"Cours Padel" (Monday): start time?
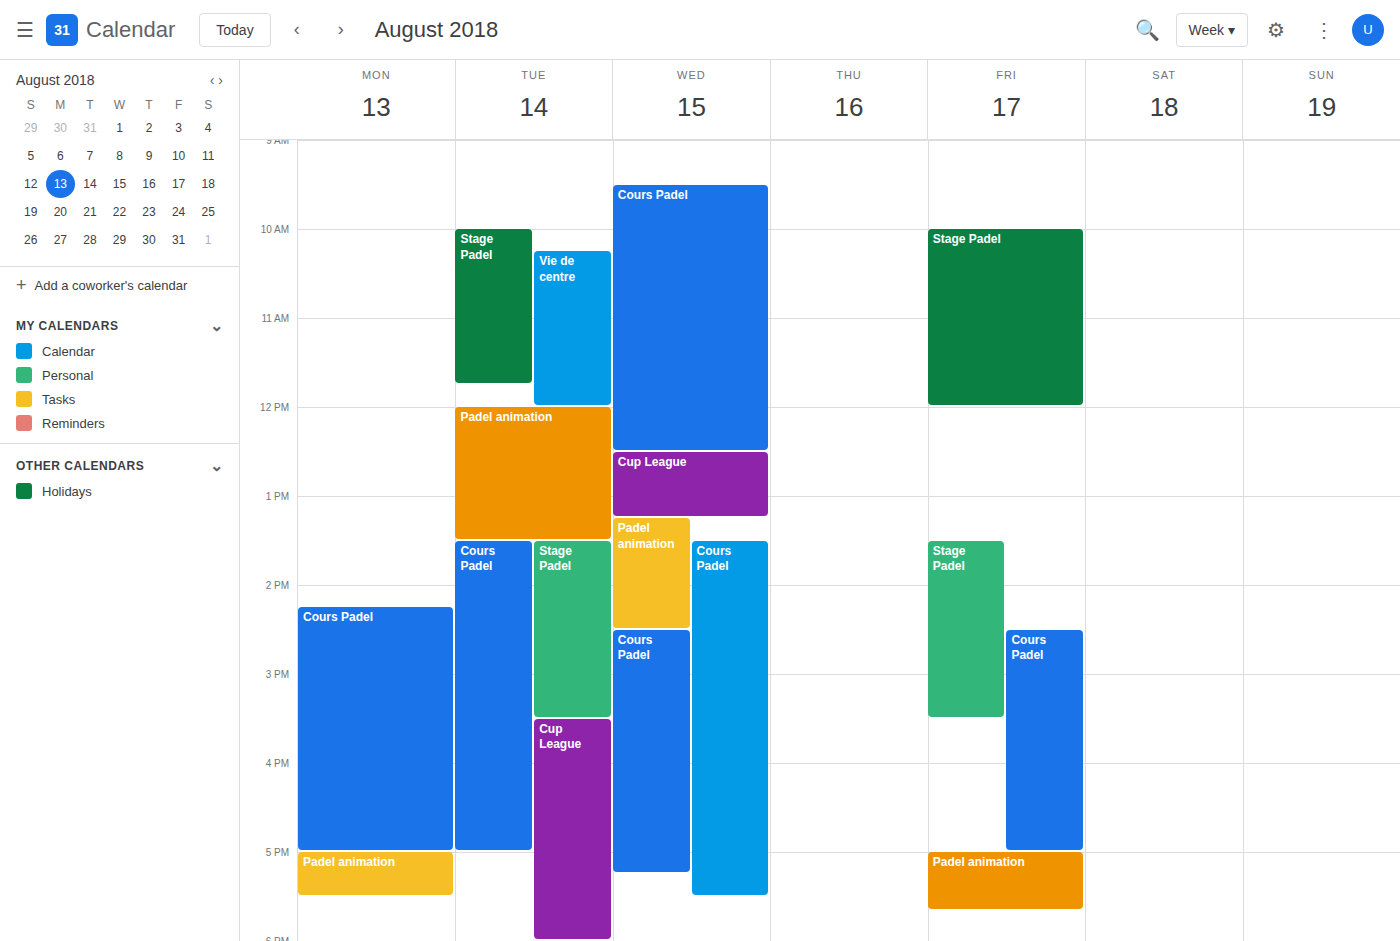
2:15 PM